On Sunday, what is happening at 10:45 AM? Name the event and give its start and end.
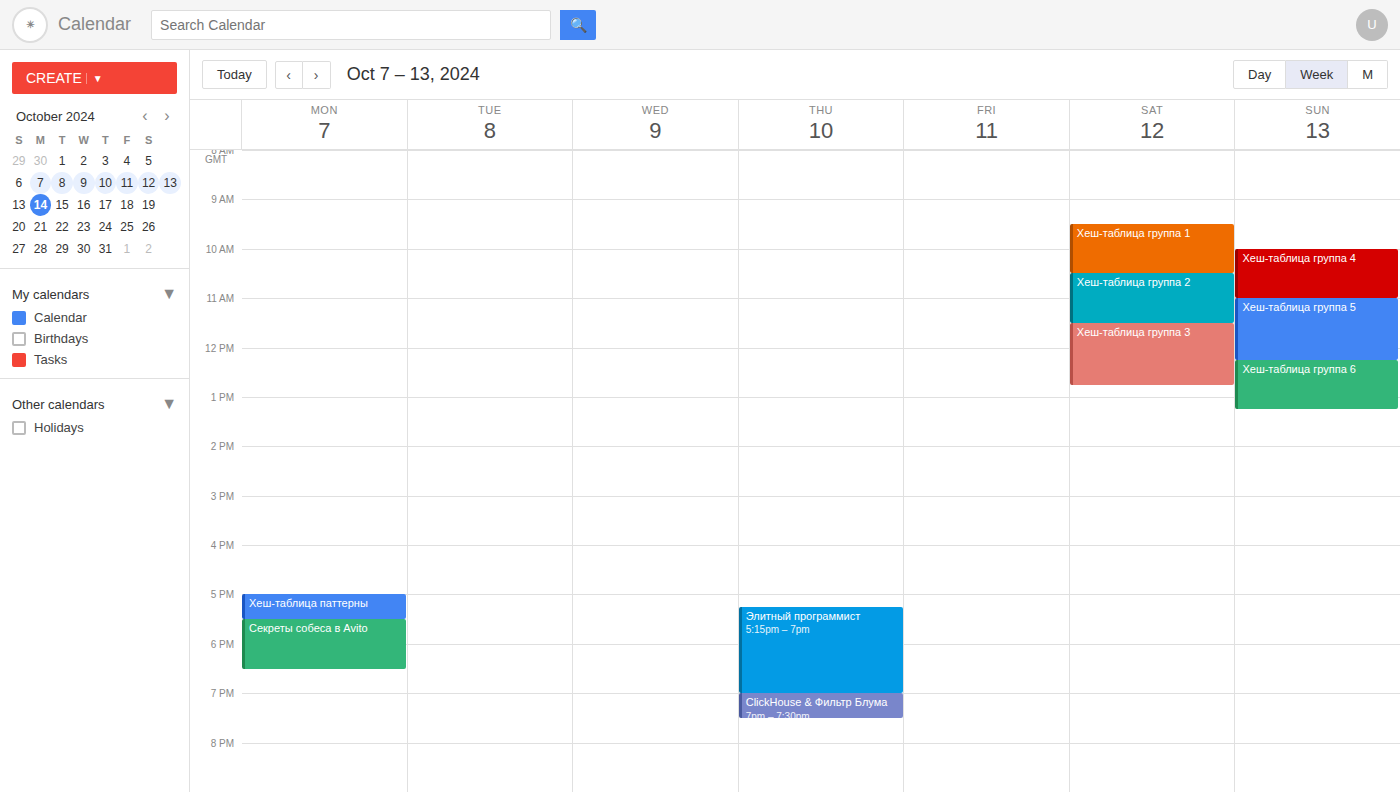
"Хеш-таблица группа 4", 10:00 AM to 11:00 AM